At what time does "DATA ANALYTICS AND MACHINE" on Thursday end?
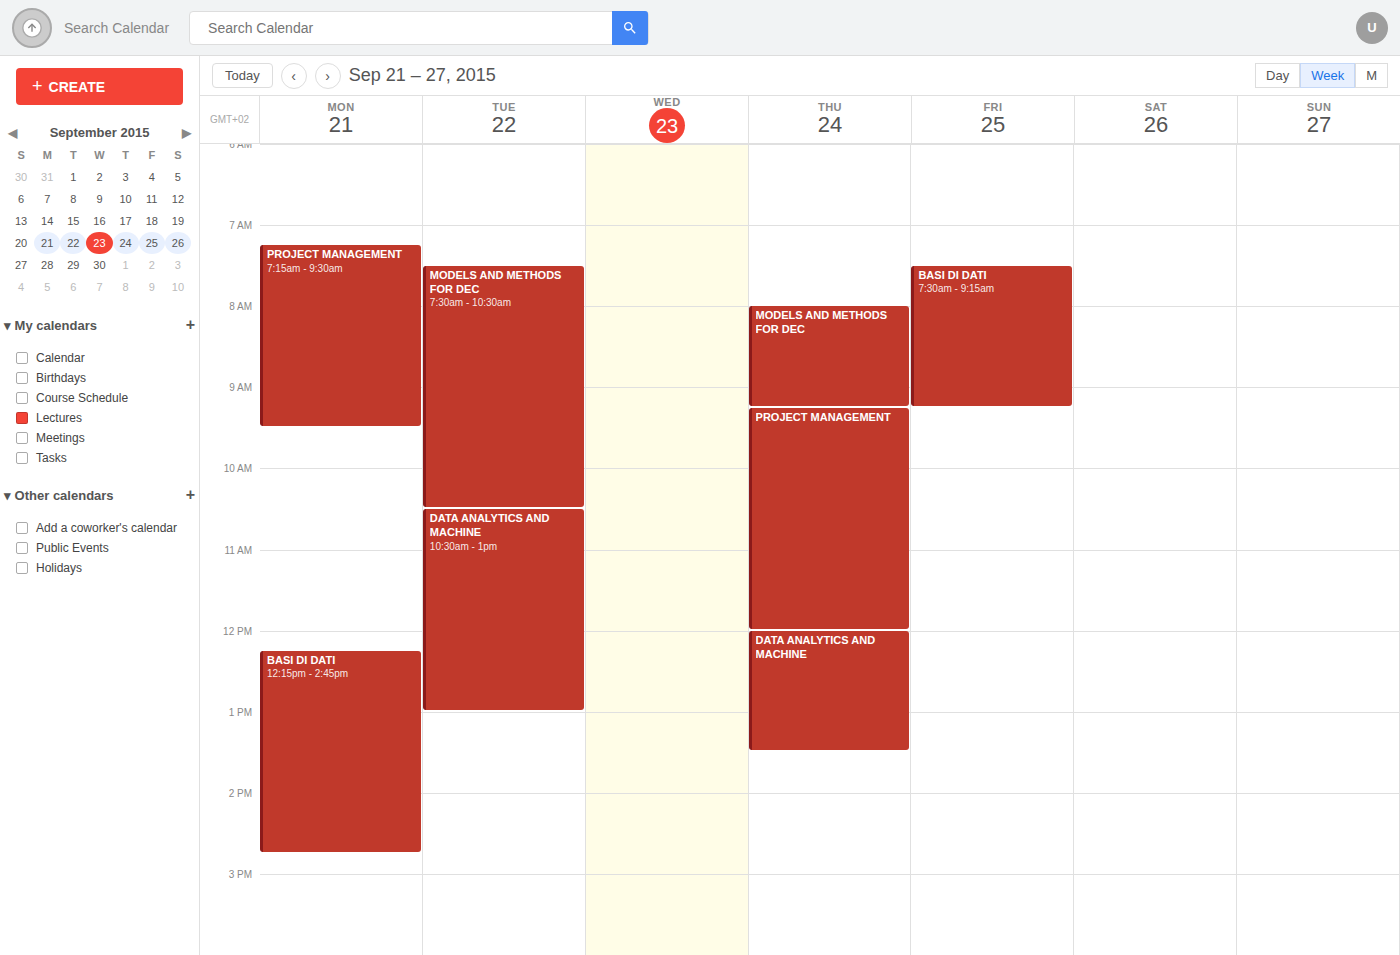
1:30 PM